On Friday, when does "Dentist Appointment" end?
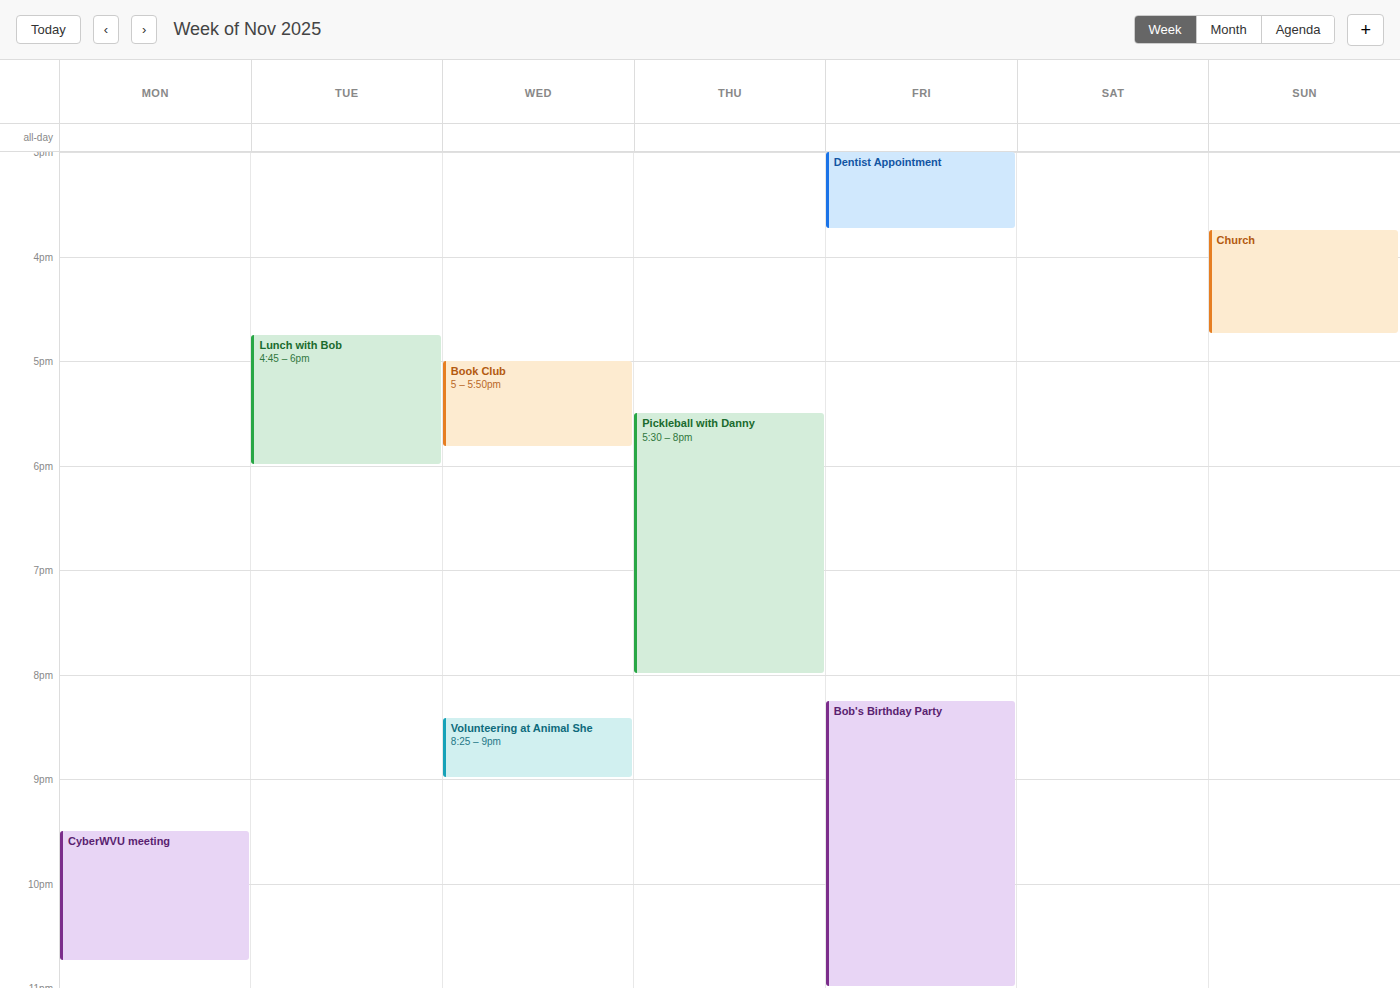
3:45 PM